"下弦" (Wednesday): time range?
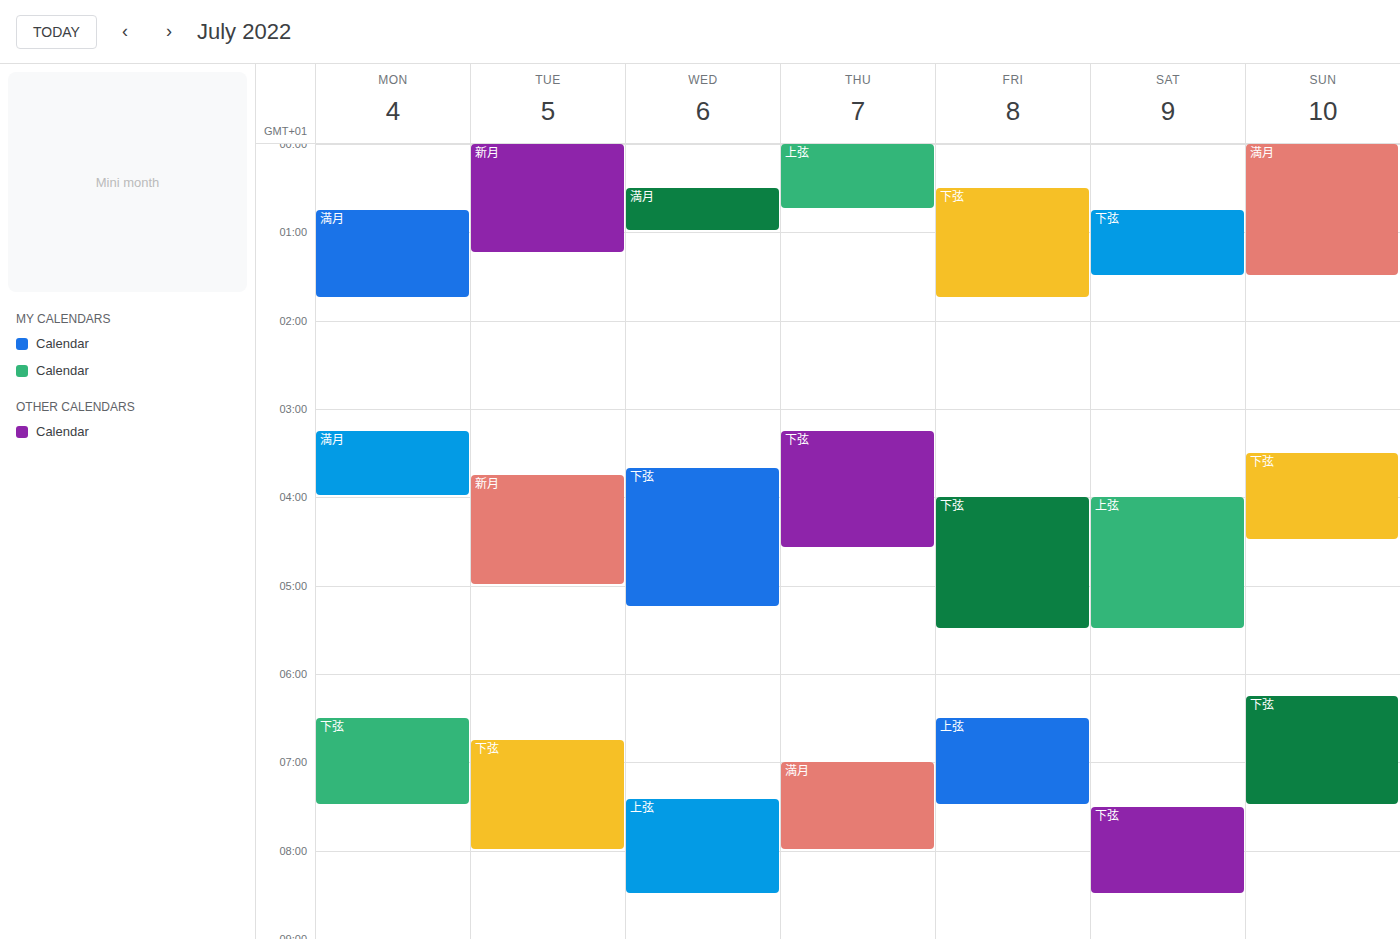
03:40 to 05:15